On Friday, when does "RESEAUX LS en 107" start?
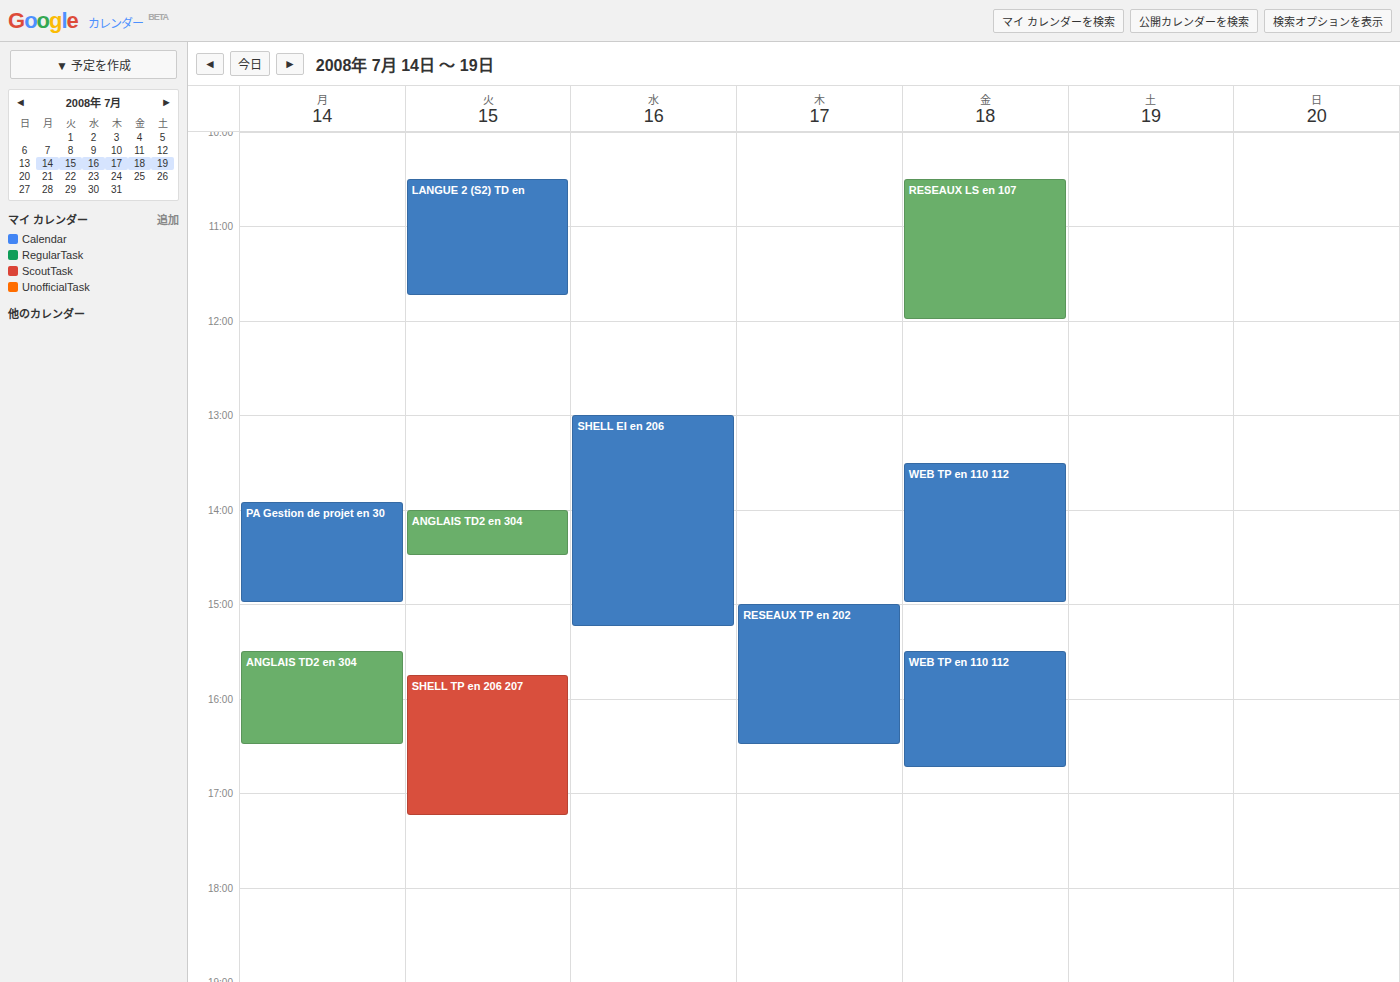
10:30 AM